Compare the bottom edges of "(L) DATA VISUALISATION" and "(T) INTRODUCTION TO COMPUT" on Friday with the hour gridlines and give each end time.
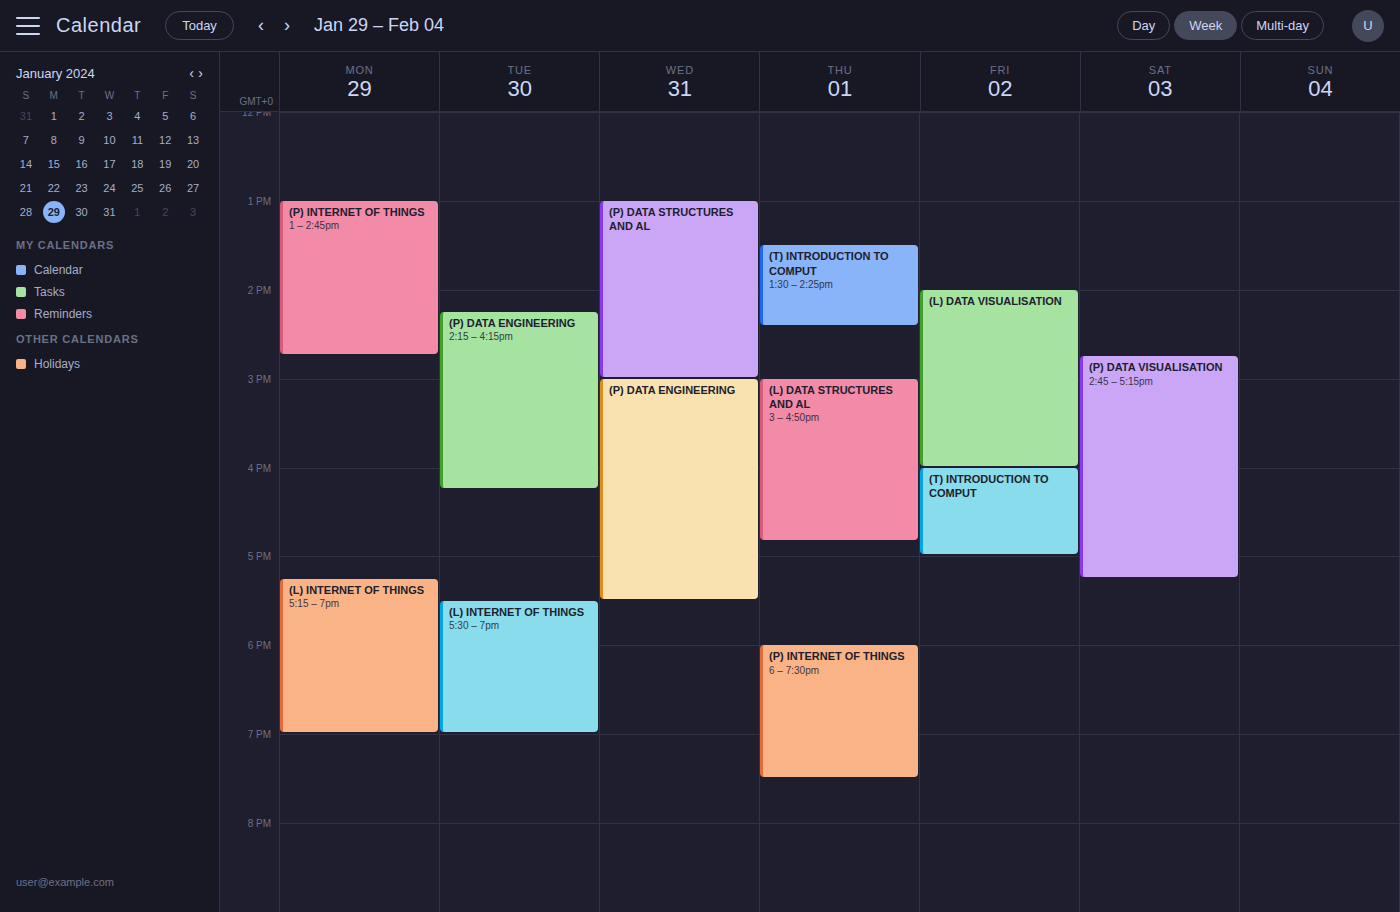
"(L) DATA VISUALISATION": 4:00 PM, exactly on the 4 PM line. "(T) INTRODUCTION TO COMPUT": 5:00 PM, exactly on the 5 PM line.